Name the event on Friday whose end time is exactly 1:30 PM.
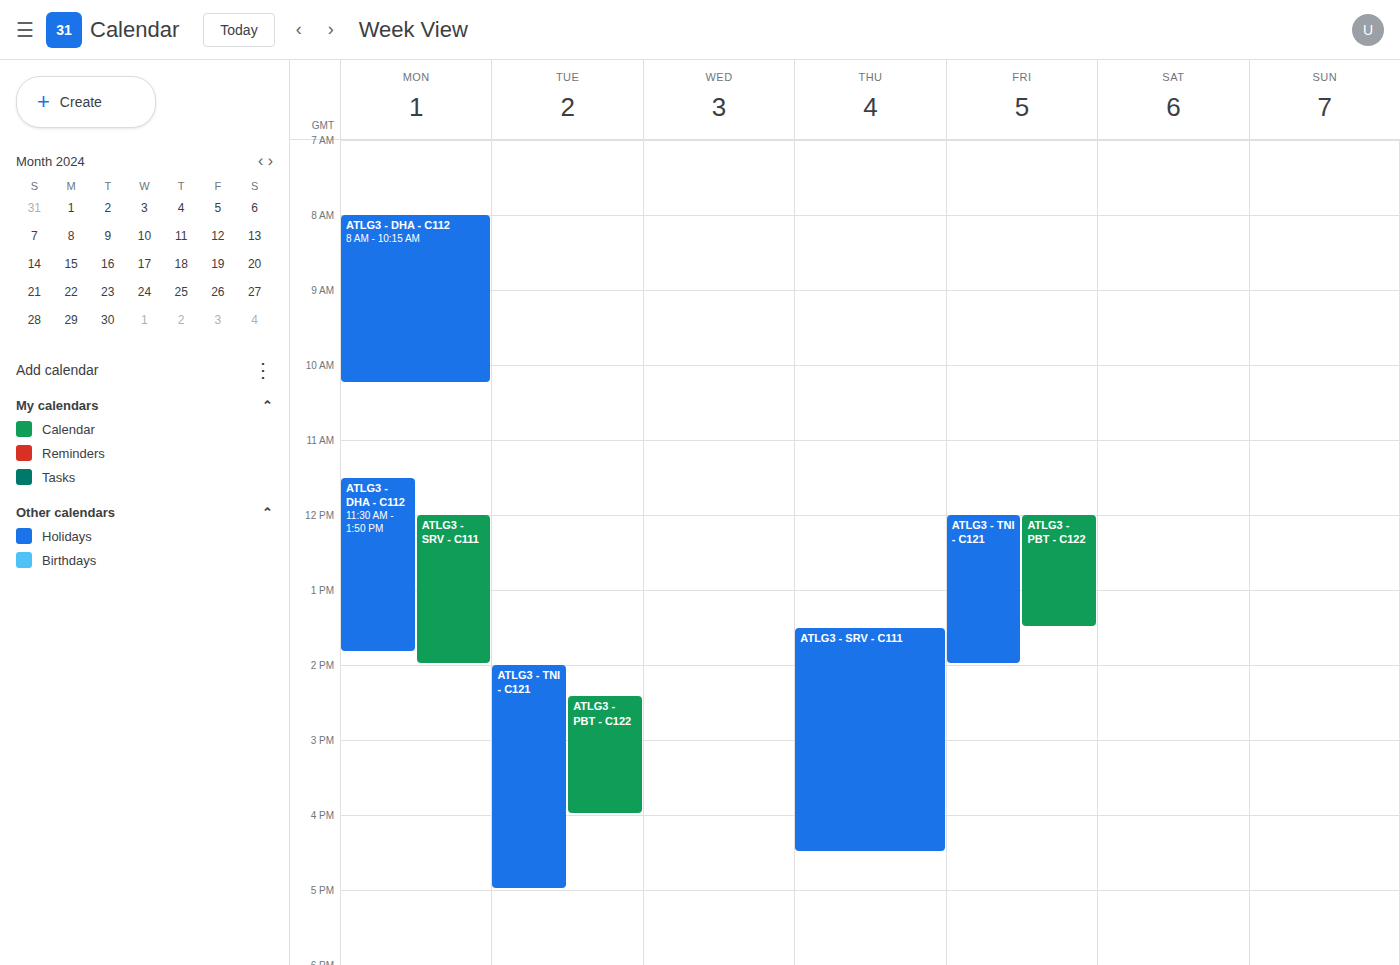
"ATLG3 - PBT - C122"